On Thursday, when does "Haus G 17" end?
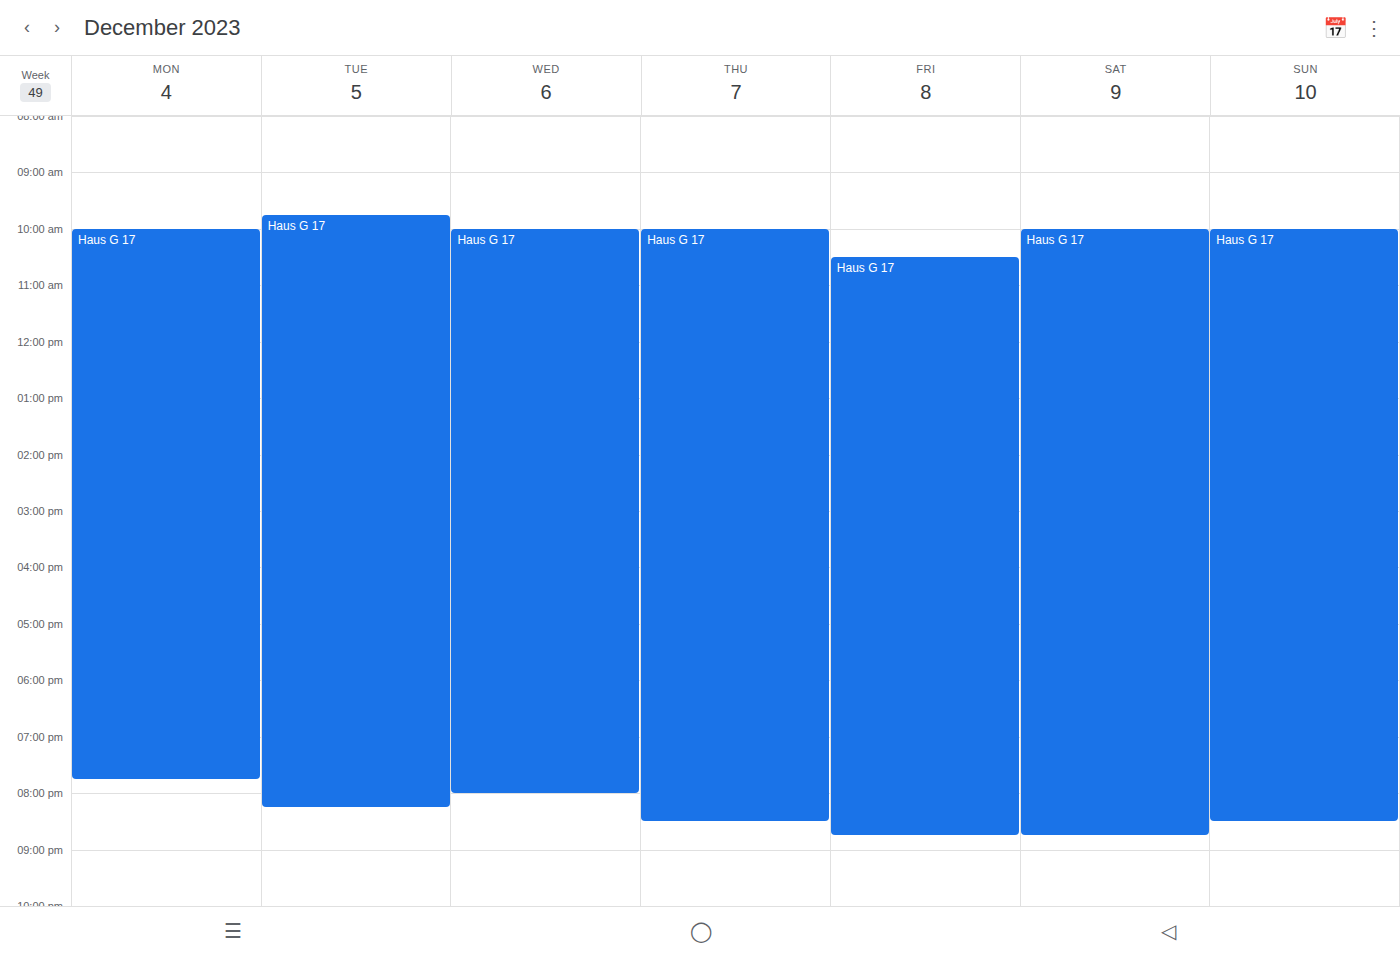
8:30 PM